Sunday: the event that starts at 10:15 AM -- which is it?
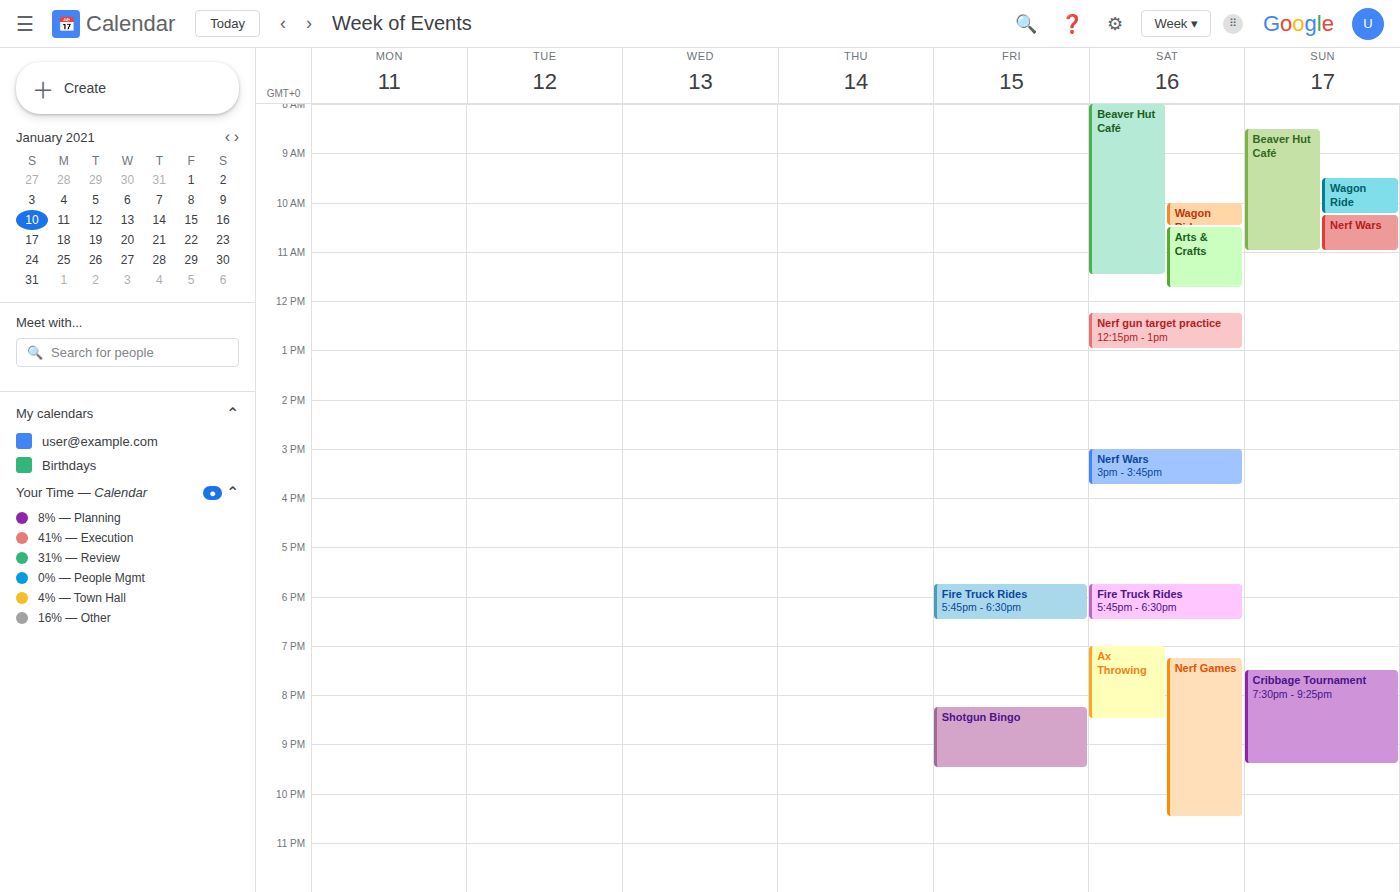
"Nerf Wars"